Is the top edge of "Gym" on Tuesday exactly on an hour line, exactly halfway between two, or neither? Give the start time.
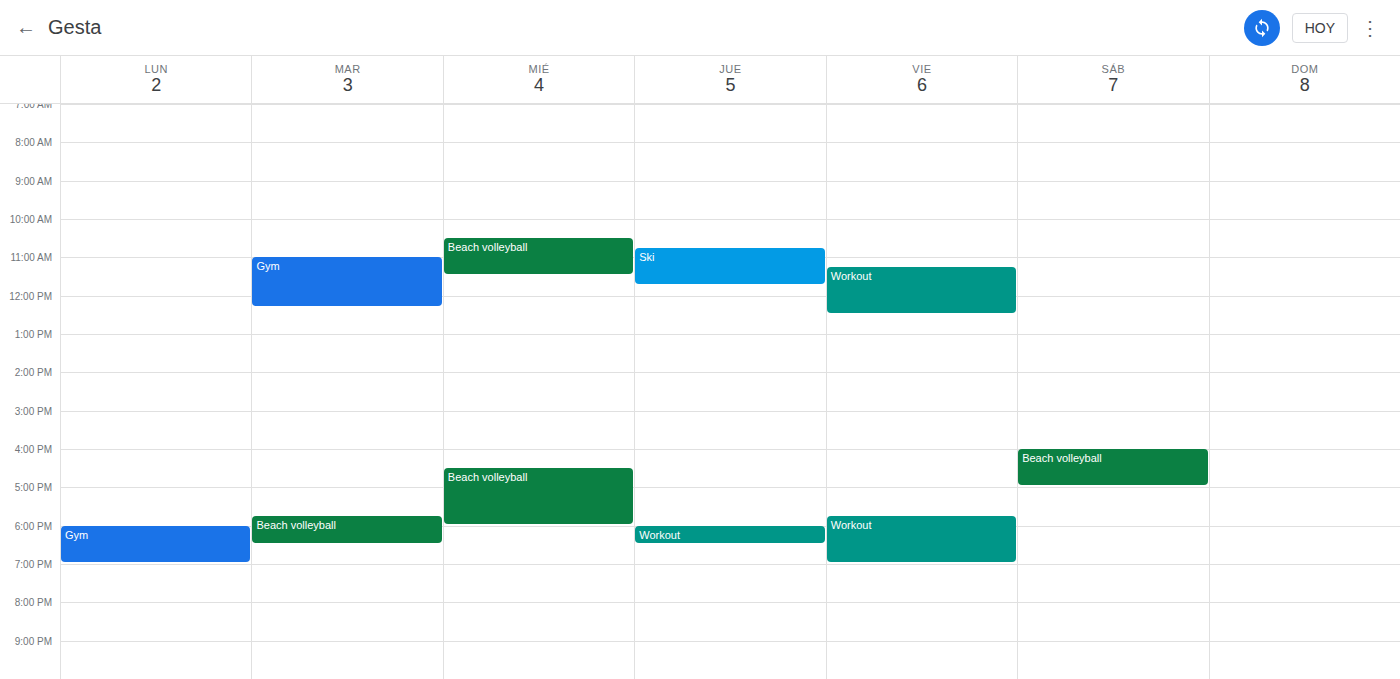
11:00 AM -- exactly on the 11 AM line.